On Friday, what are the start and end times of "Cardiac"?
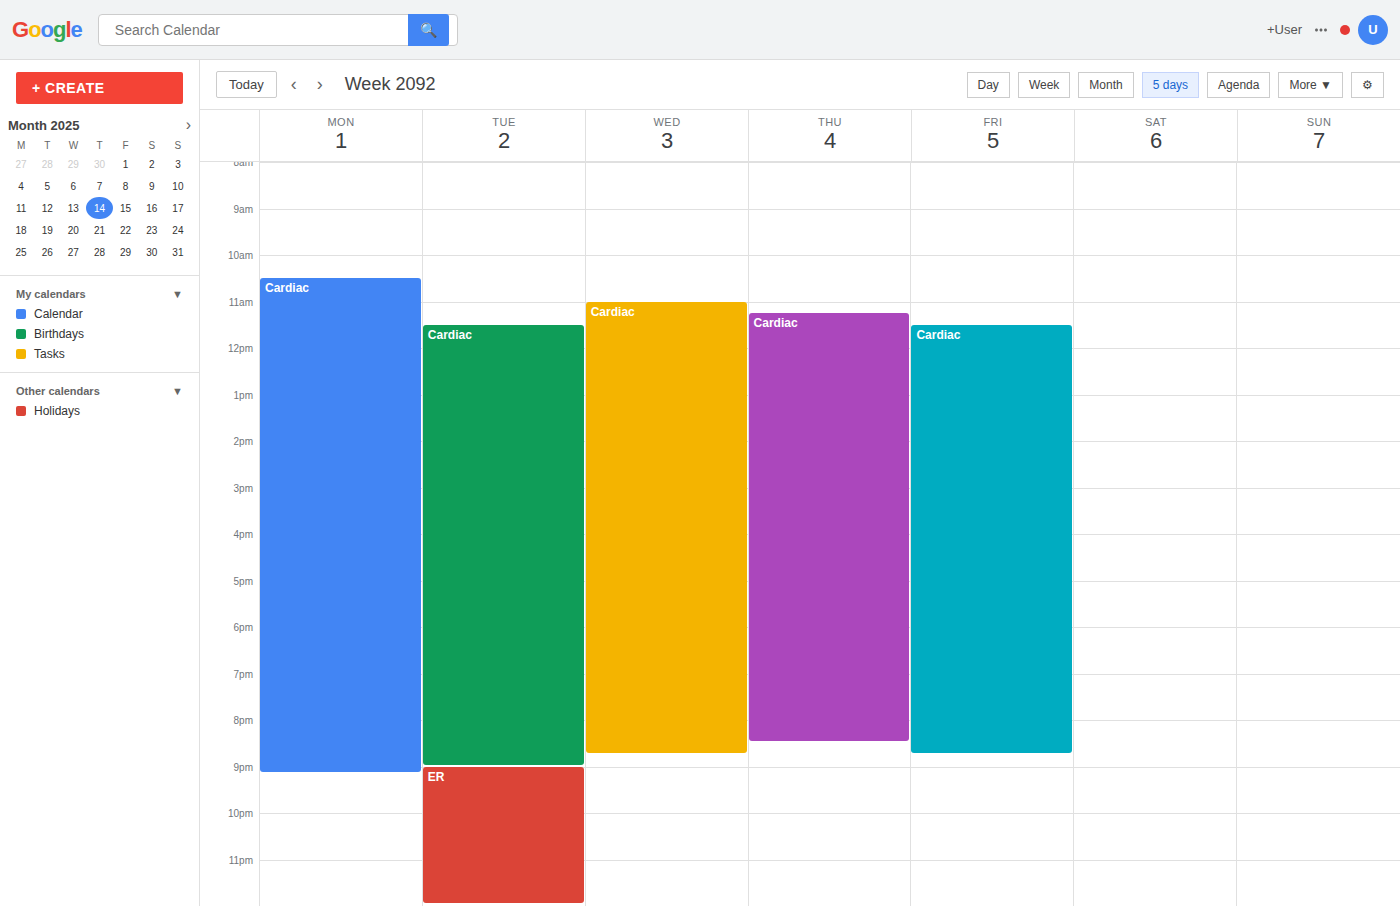
11:30 AM to 8:45 PM